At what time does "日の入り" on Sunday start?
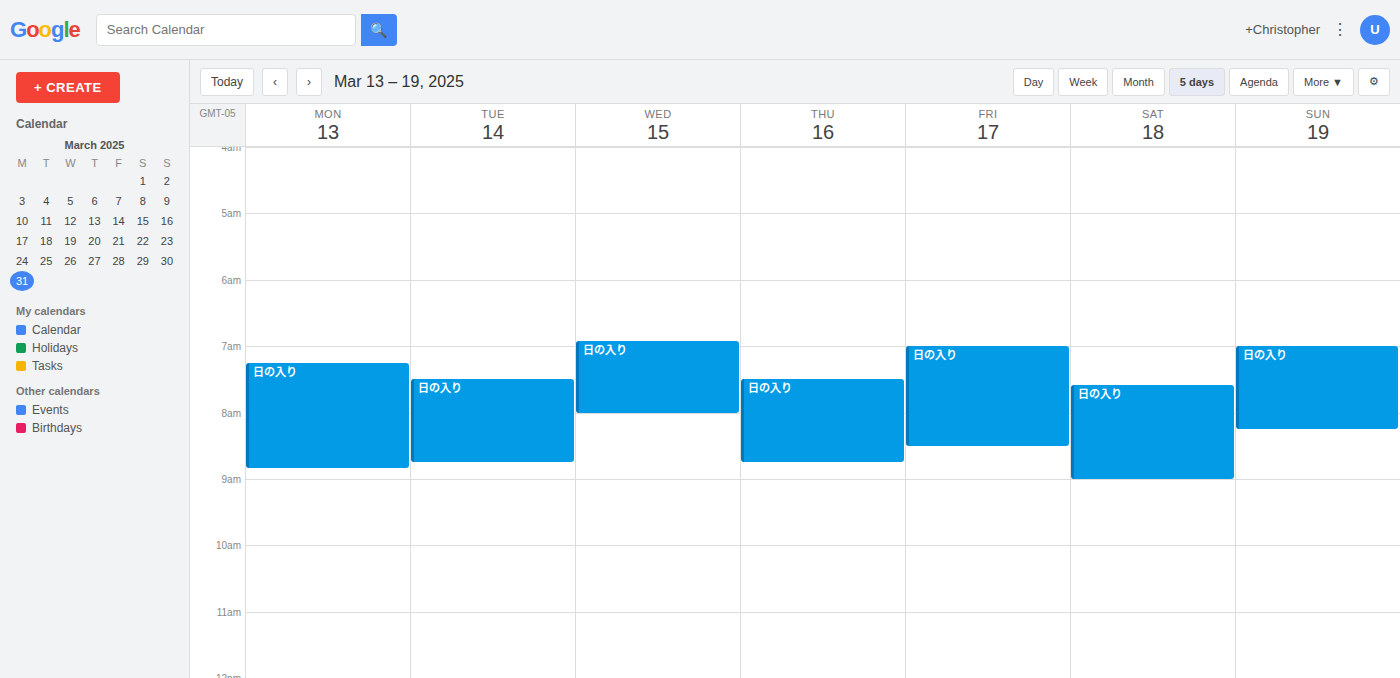
7:00 AM